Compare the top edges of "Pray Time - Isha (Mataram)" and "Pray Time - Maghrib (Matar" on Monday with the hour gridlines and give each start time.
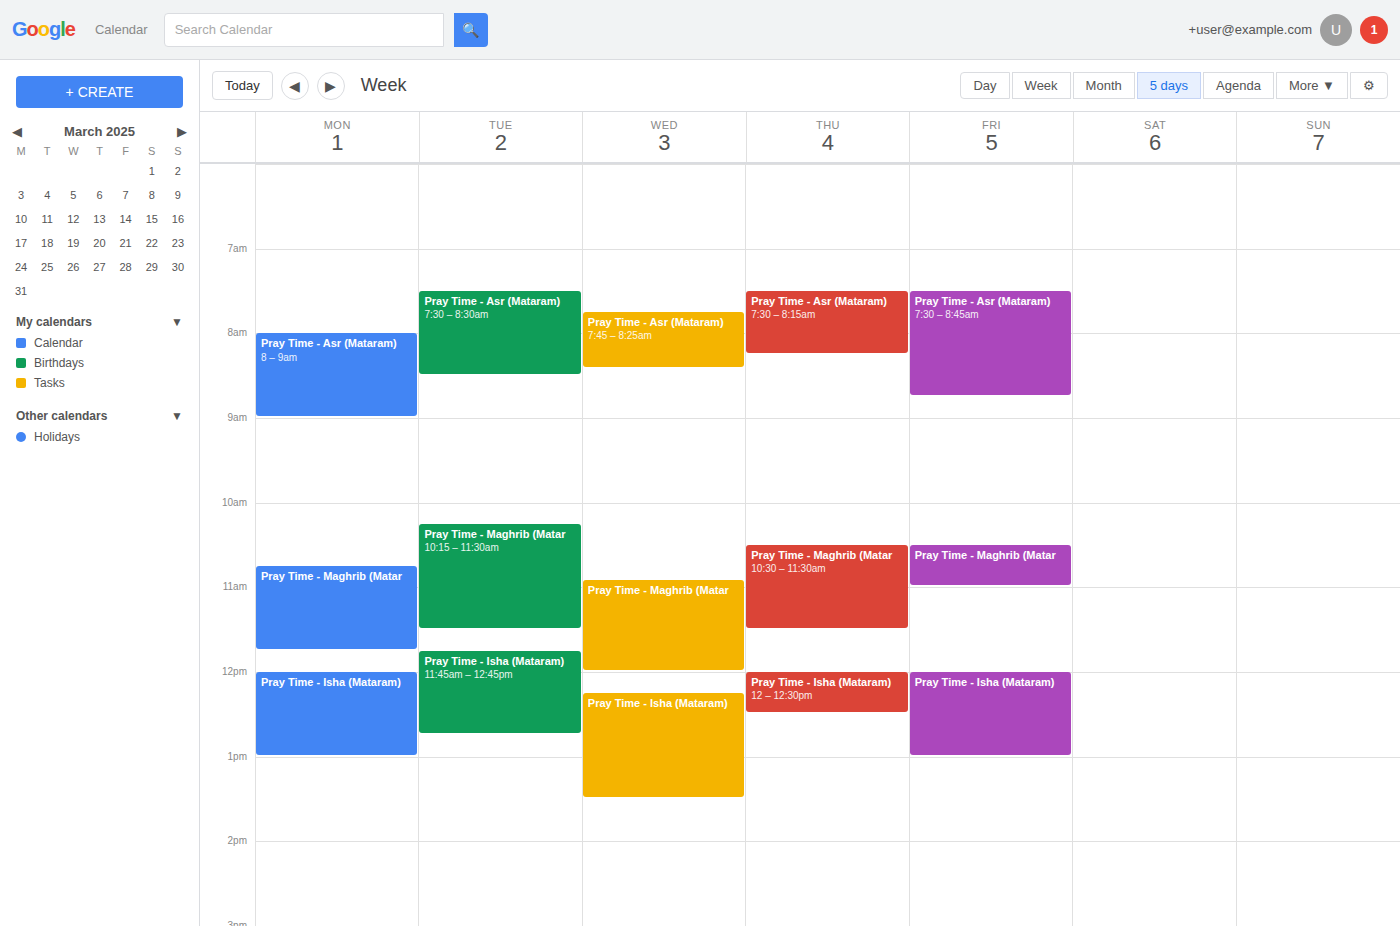
"Pray Time - Isha (Mataram)": 12:00 PM, exactly on the 12 PM line. "Pray Time - Maghrib (Matar": 10:45 AM, neither: three quarters of the way from the 10 AM line to the 11 AM line.